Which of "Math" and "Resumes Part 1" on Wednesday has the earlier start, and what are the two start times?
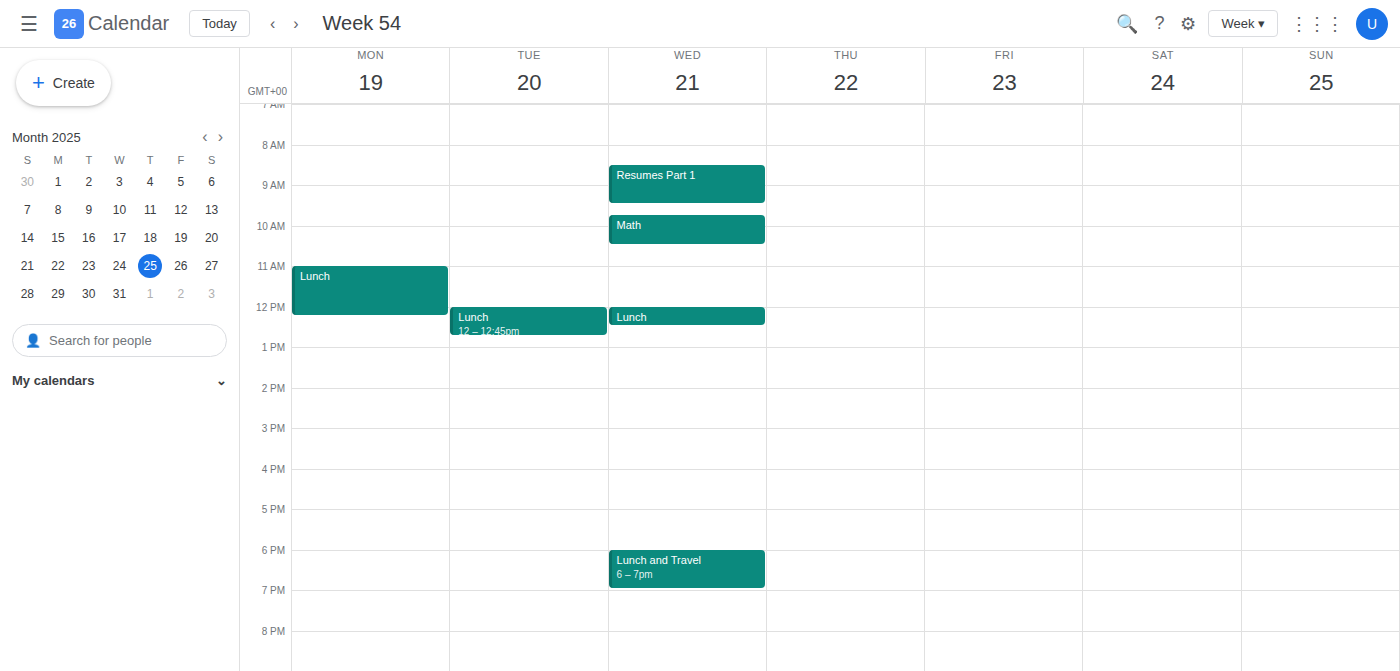
"Resumes Part 1" 8:30 AM; "Math" 9:45 AM.